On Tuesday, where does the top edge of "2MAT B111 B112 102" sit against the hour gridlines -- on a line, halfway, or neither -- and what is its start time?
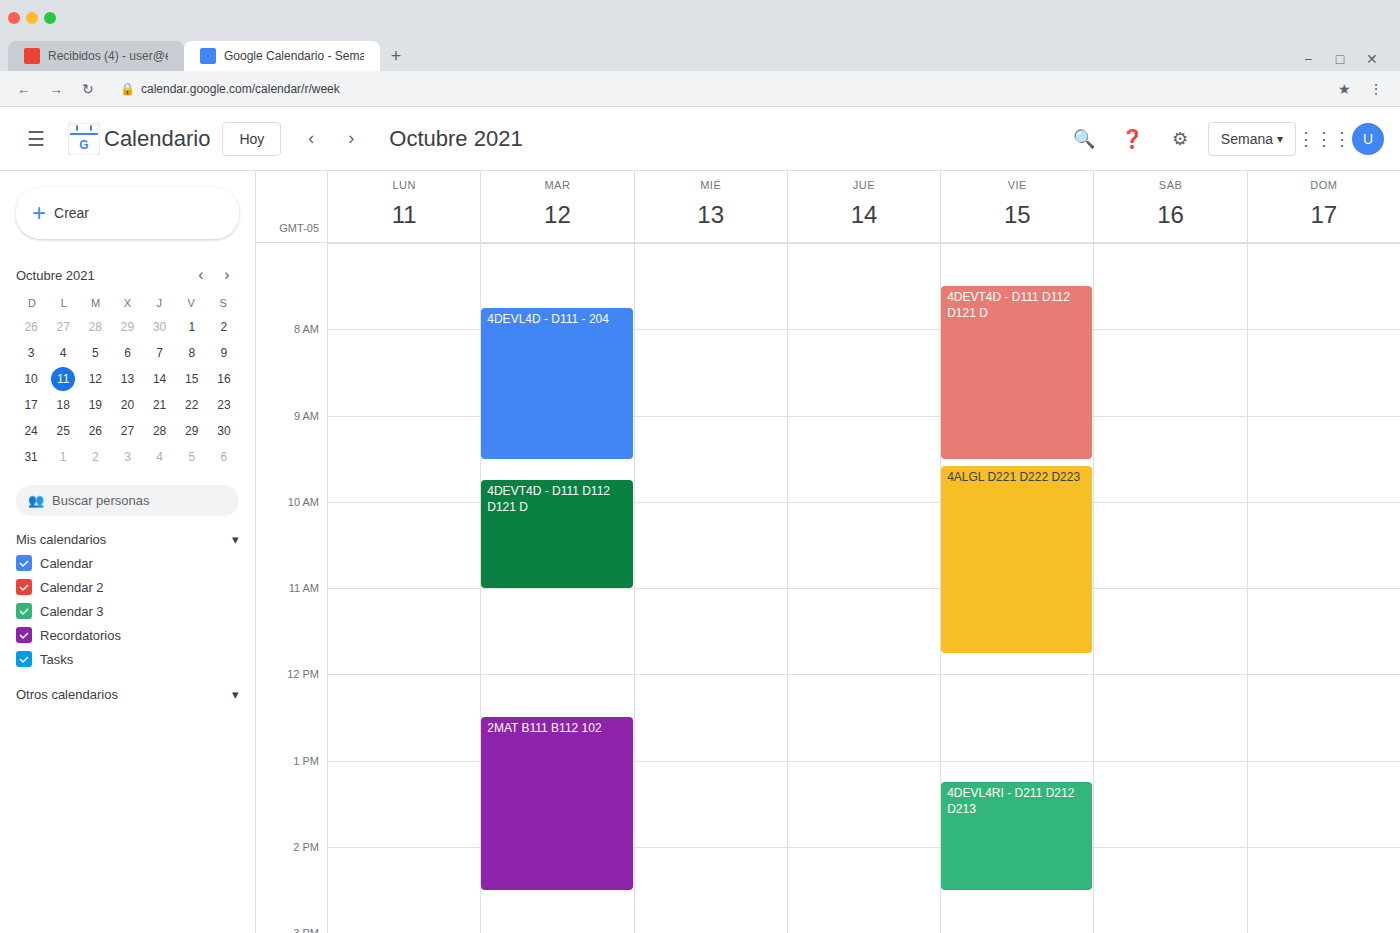
12:30 PM -- halfway between the 12 PM and 1 PM lines.